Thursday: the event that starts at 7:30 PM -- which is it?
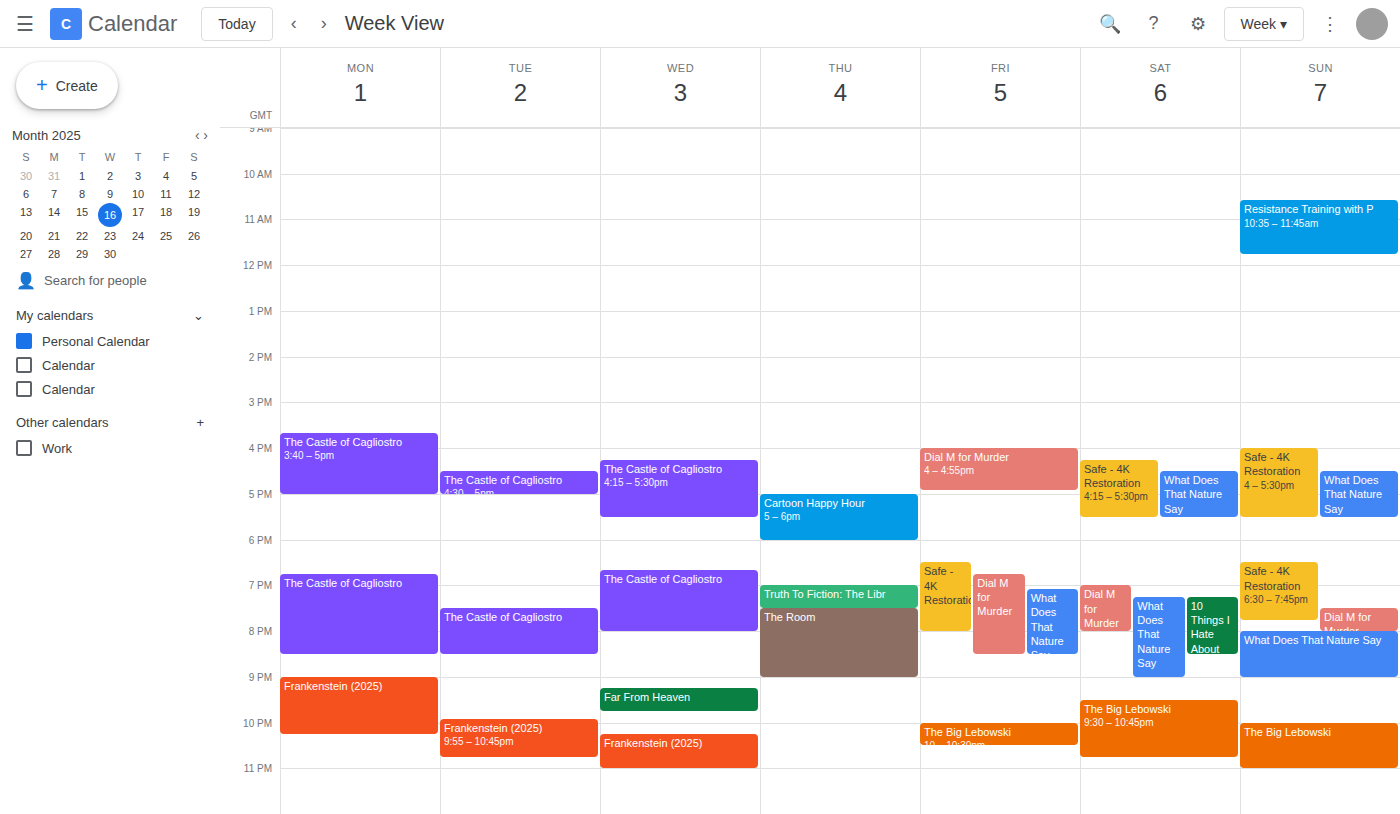
"The Room"